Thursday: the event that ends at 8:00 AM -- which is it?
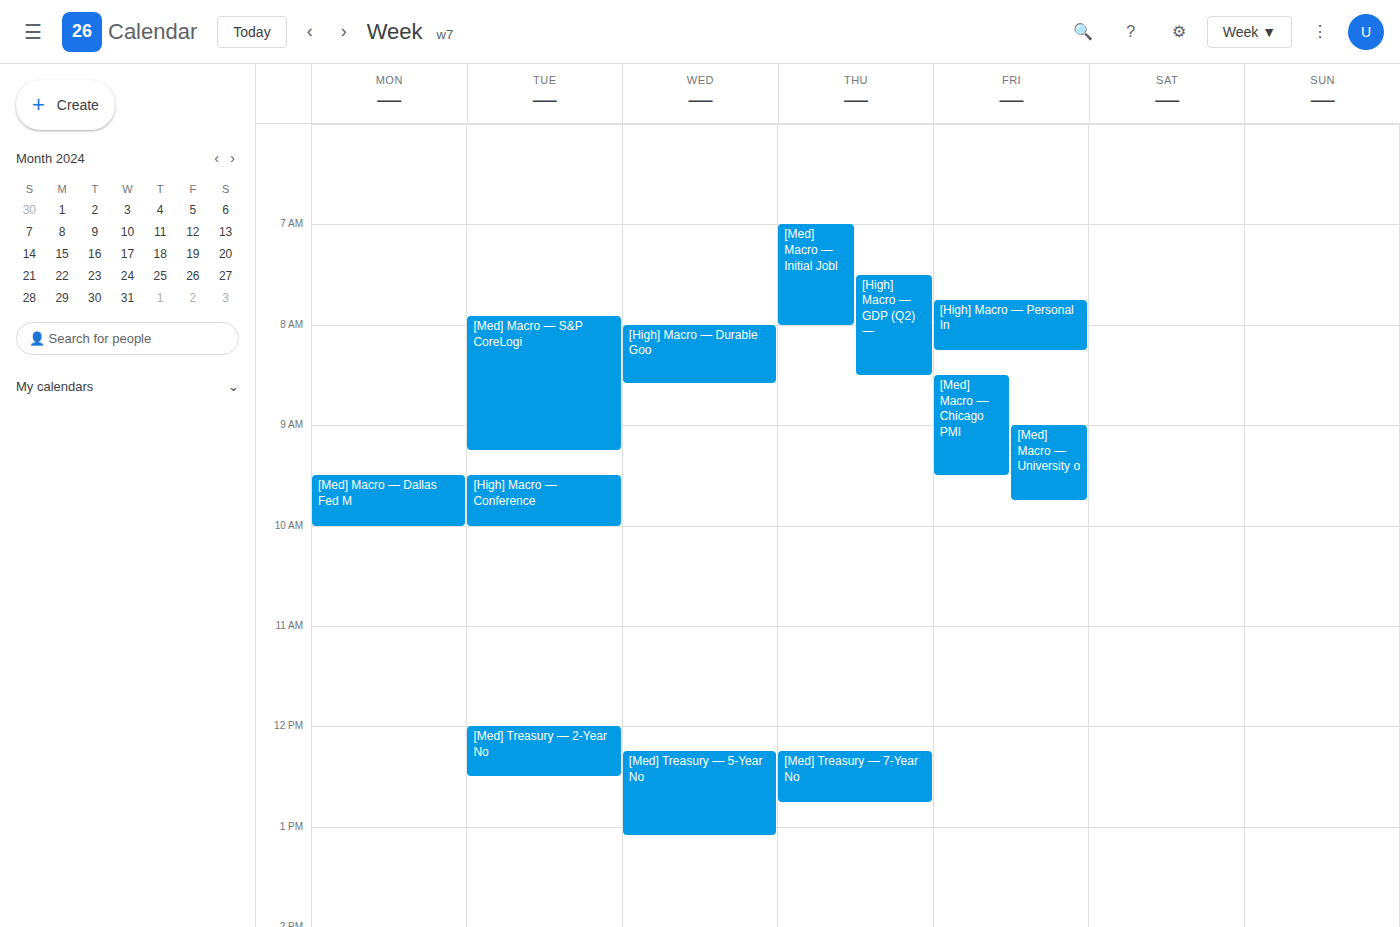
"[Med] Macro — Initial Jobl"